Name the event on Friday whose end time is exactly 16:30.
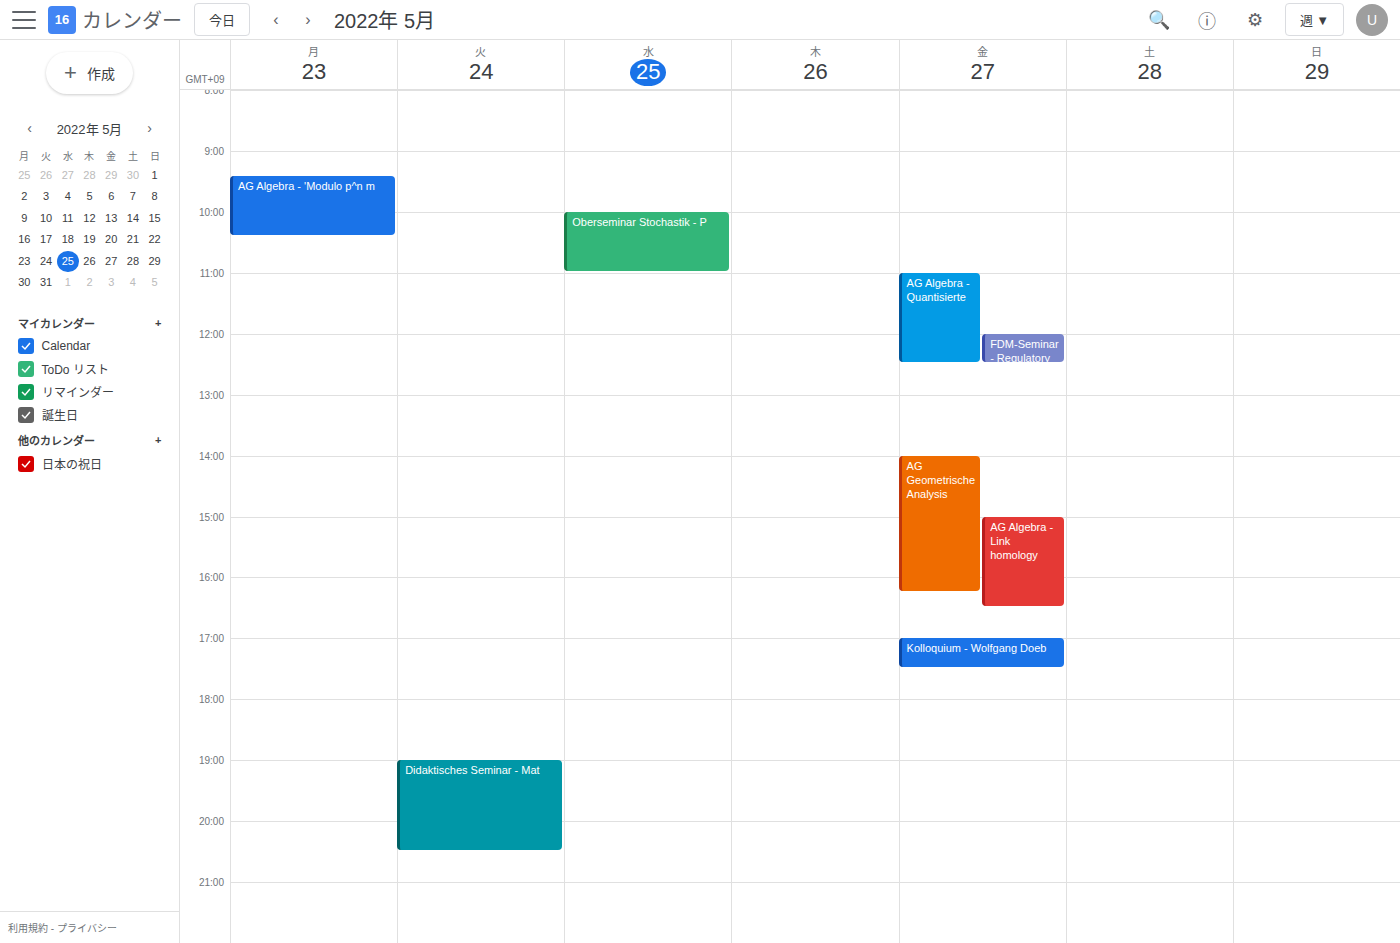
"AG Algebra - Link homology"